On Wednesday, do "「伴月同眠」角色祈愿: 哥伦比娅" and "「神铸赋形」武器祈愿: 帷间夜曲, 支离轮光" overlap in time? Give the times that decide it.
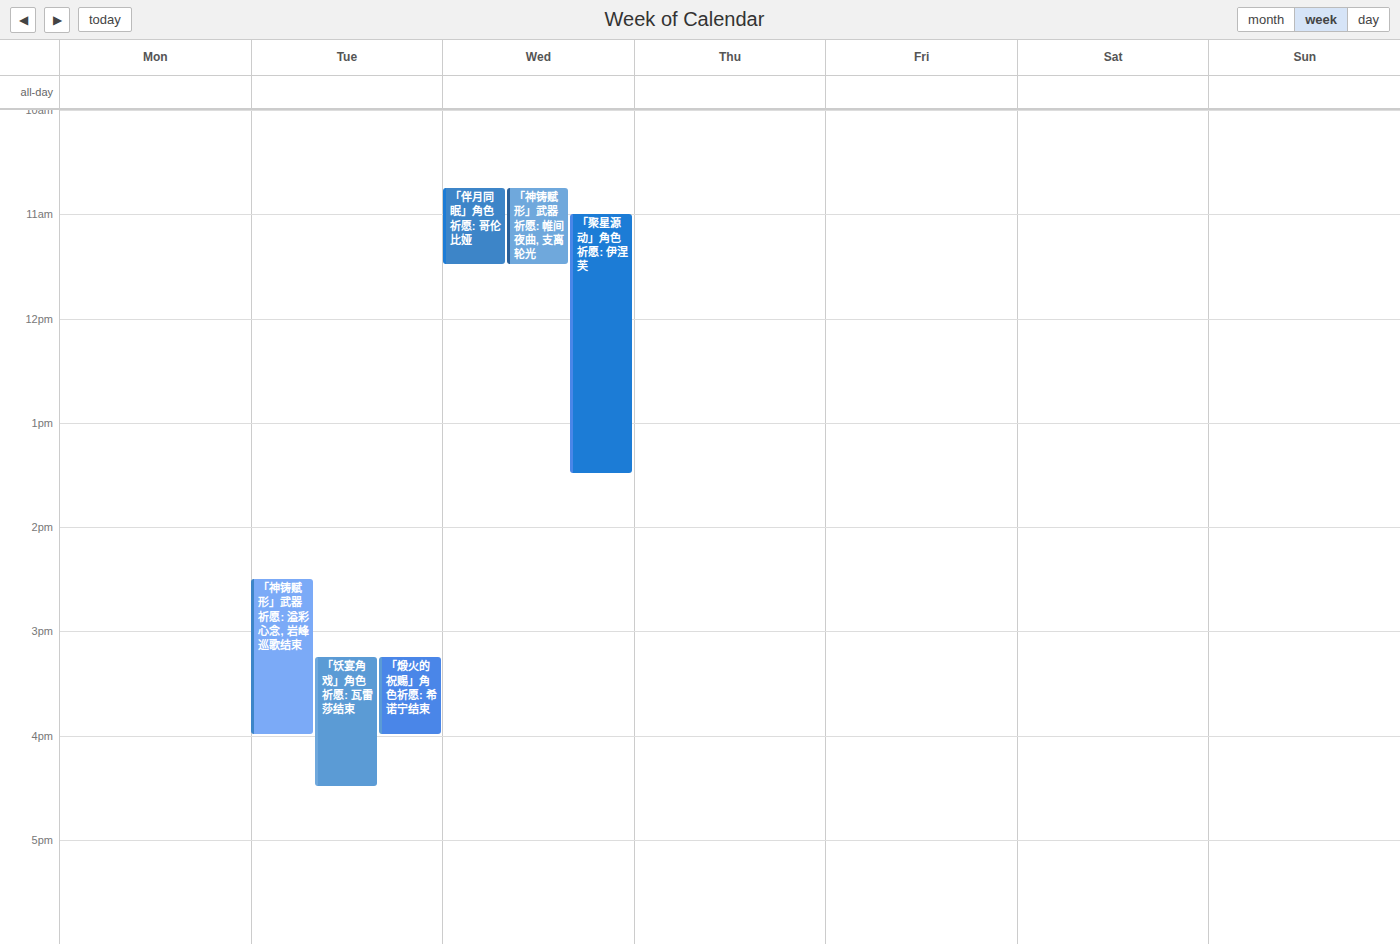
"「伴月同眠」角色祈愿: 哥伦比娅" runs 10:45 AM to 11:30 AM, inside "「神铸赋形」武器祈愿: 帷间夜曲, 支离轮光" -- they overlap.